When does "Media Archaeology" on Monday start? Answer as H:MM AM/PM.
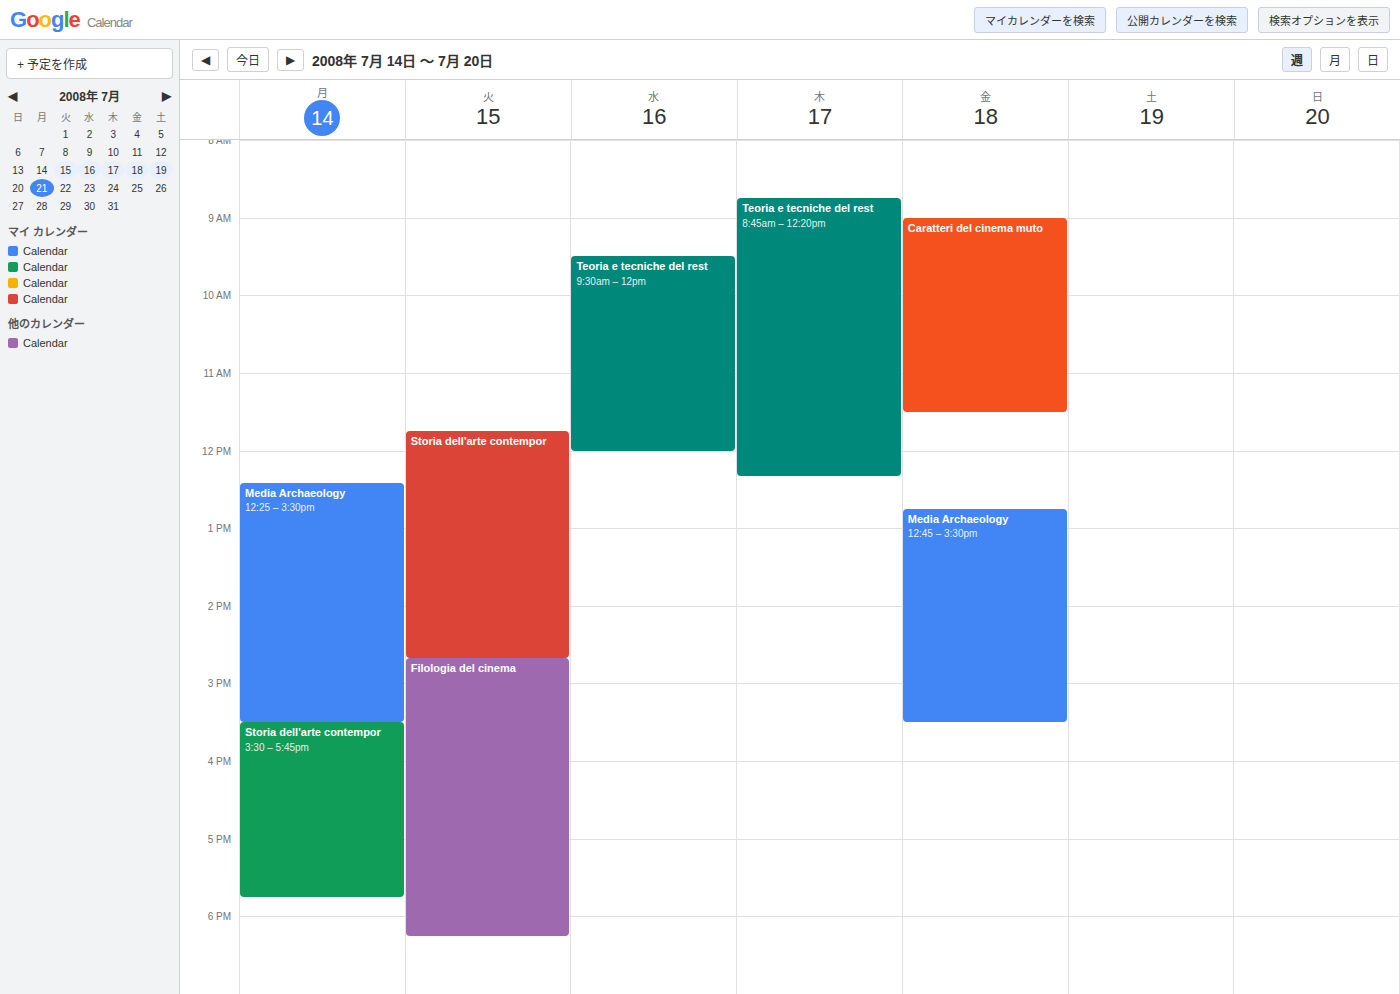
12:25 PM